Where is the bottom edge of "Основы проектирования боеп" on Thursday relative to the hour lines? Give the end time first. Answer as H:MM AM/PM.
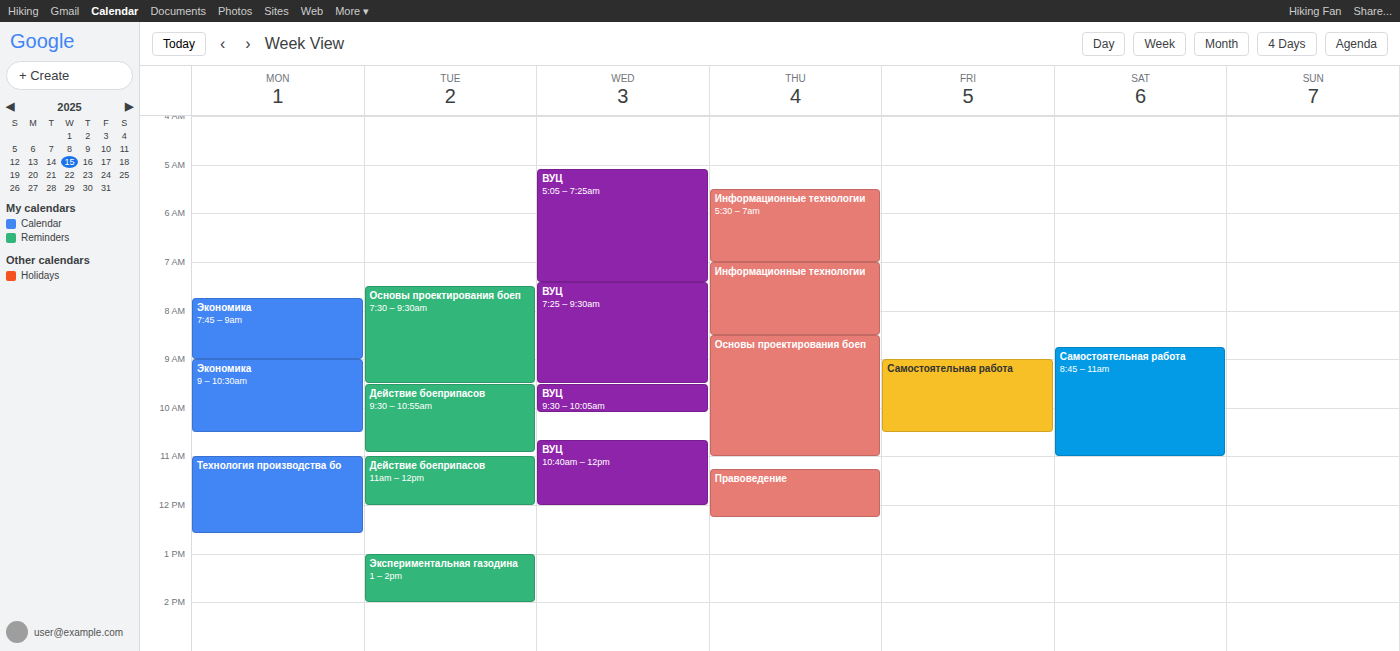
11:00 AM -- exactly on the 11 AM line.